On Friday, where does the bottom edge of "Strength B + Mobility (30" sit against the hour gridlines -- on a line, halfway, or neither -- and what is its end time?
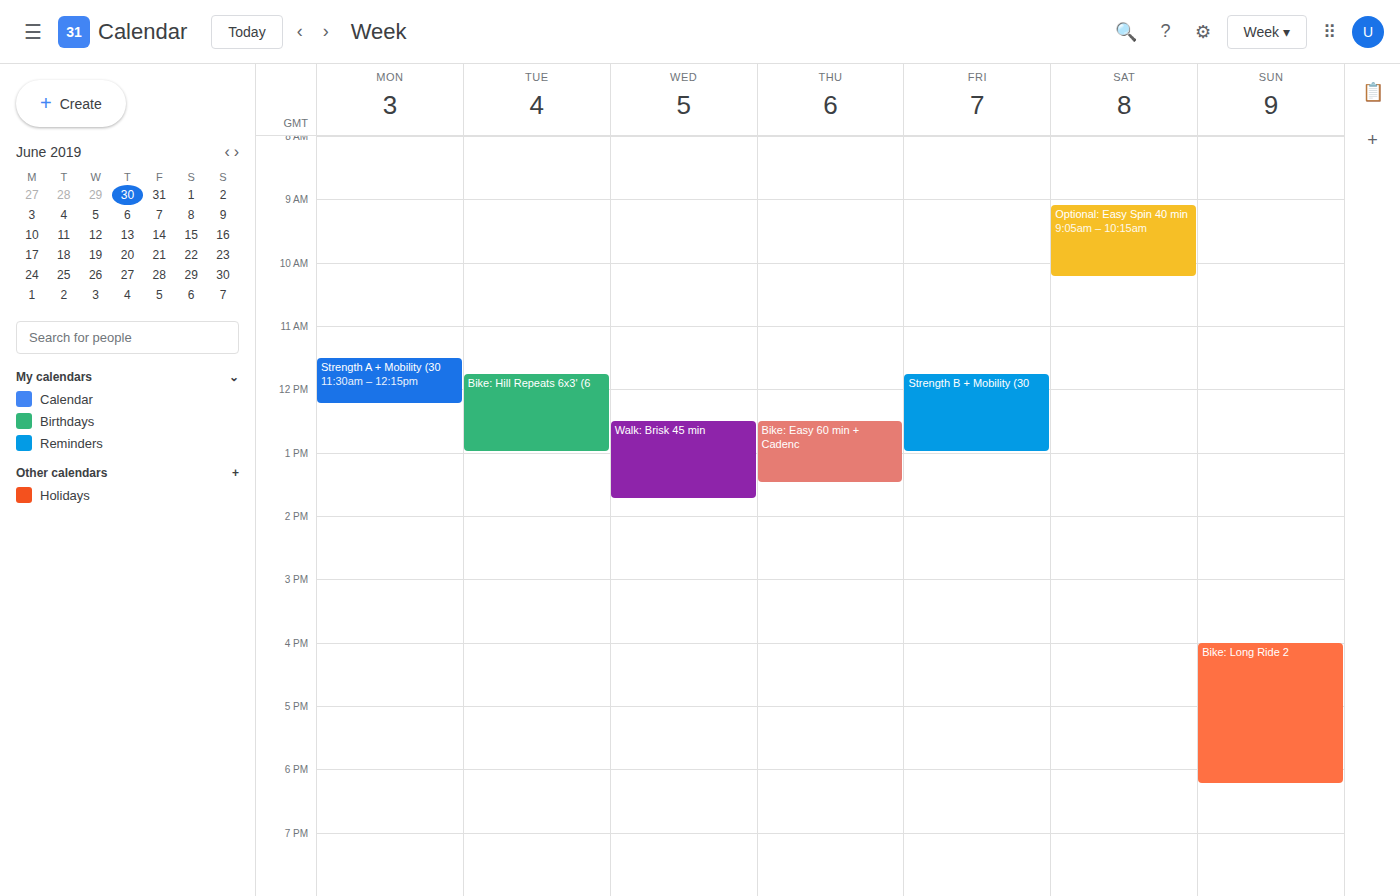
1:00 PM -- exactly on the 1 PM line.